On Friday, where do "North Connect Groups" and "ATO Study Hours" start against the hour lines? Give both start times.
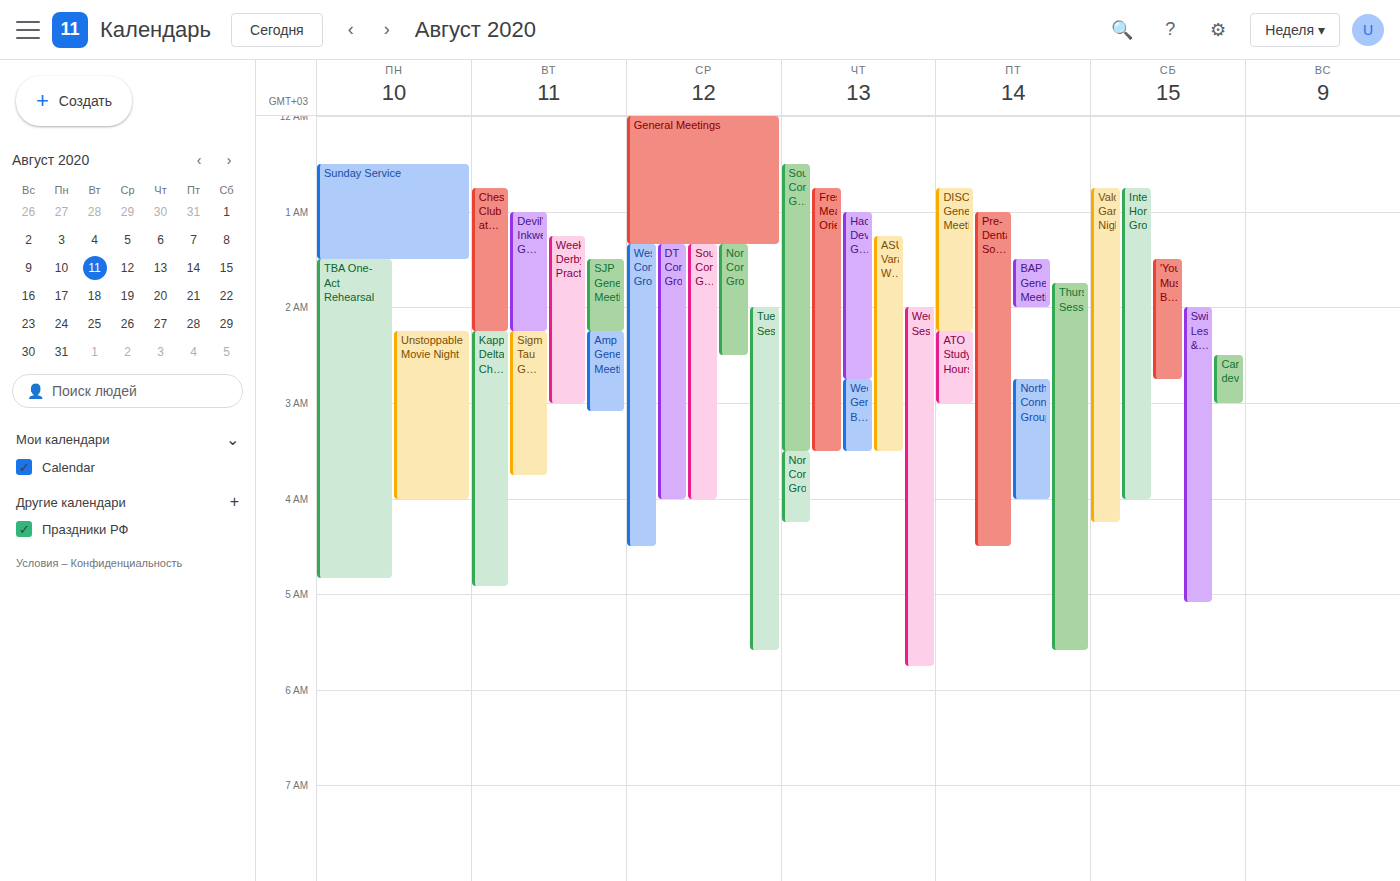
"North Connect Groups": 2:45 AM, neither: three quarters of the way from the 2 AM line to the 3 AM line. "ATO Study Hours": 2:15 AM, neither: a quarter of the way from the 2 AM line to the 3 AM line.